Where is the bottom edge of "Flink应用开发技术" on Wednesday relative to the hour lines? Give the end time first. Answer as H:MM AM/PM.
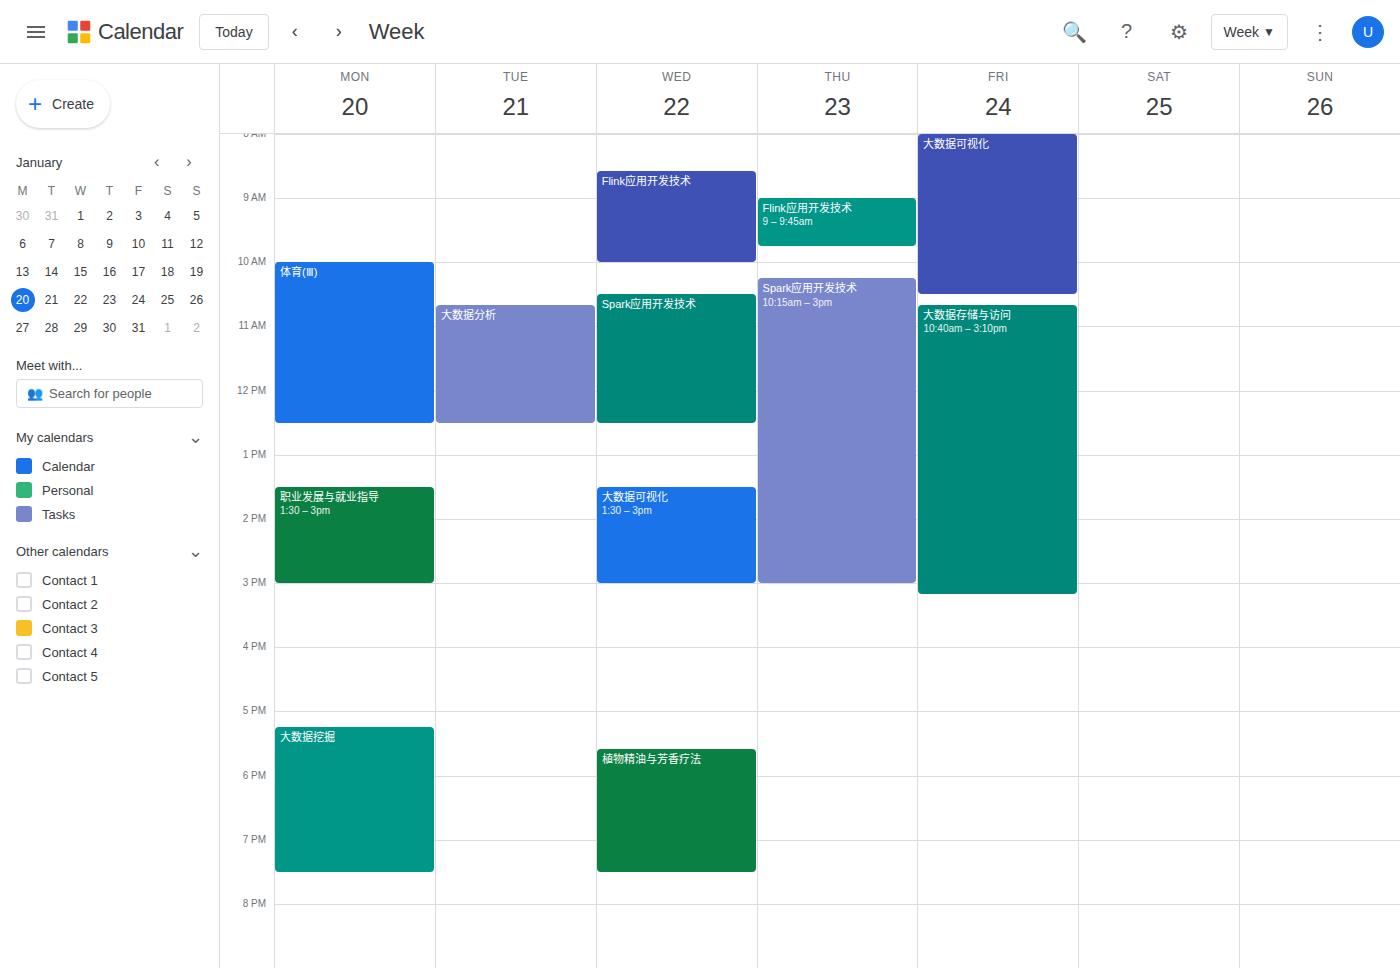
10:00 AM -- exactly on the 10 AM line.